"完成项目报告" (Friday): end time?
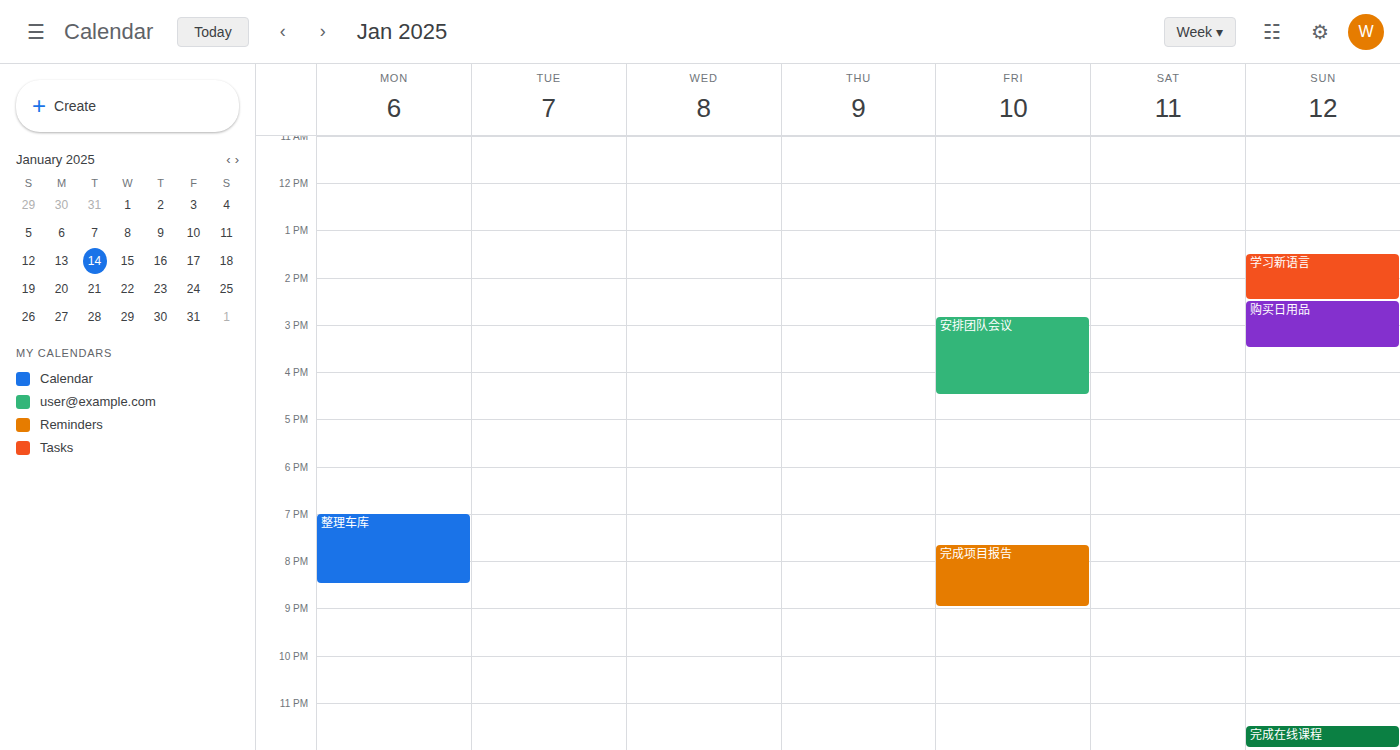
9:00 PM